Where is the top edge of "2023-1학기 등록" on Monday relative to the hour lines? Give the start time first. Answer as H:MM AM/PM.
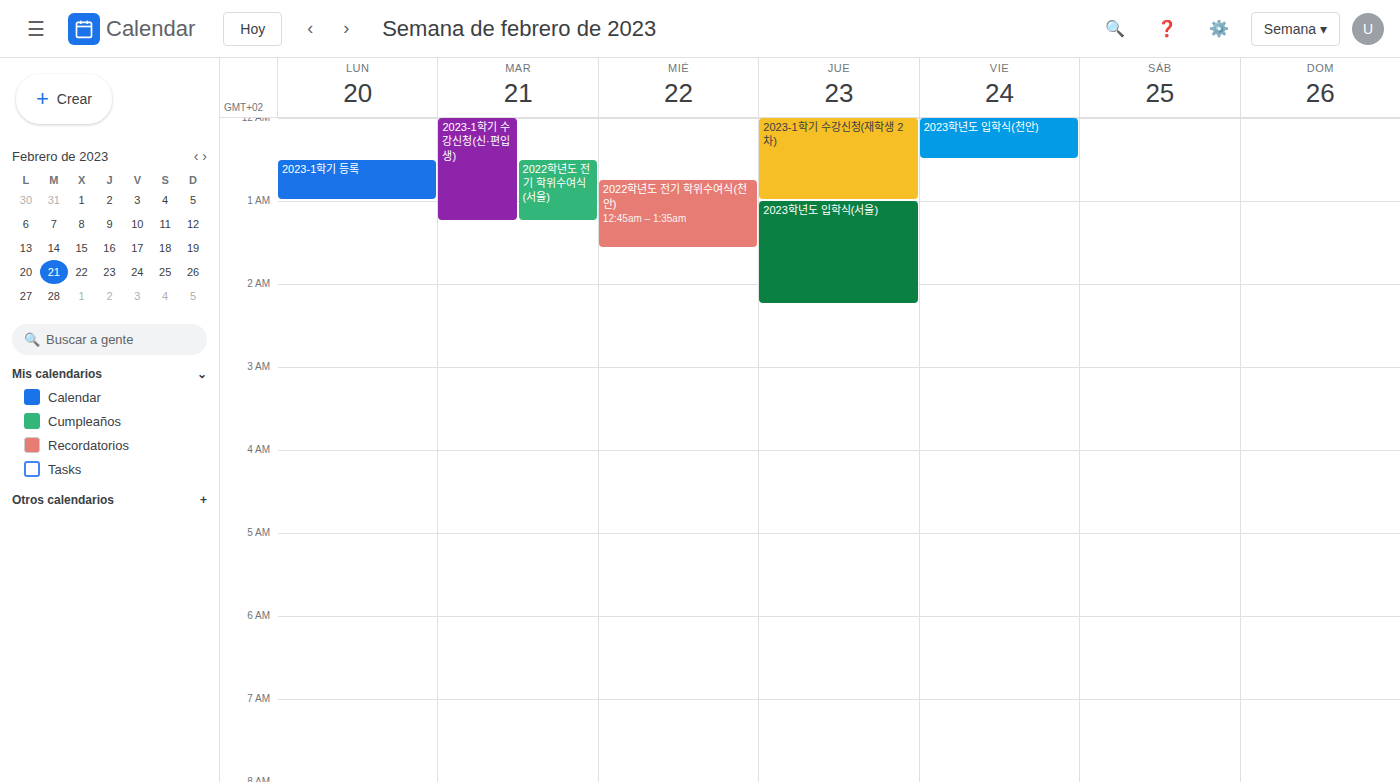
12:30 AM -- halfway between the 12 AM and 1 AM lines.